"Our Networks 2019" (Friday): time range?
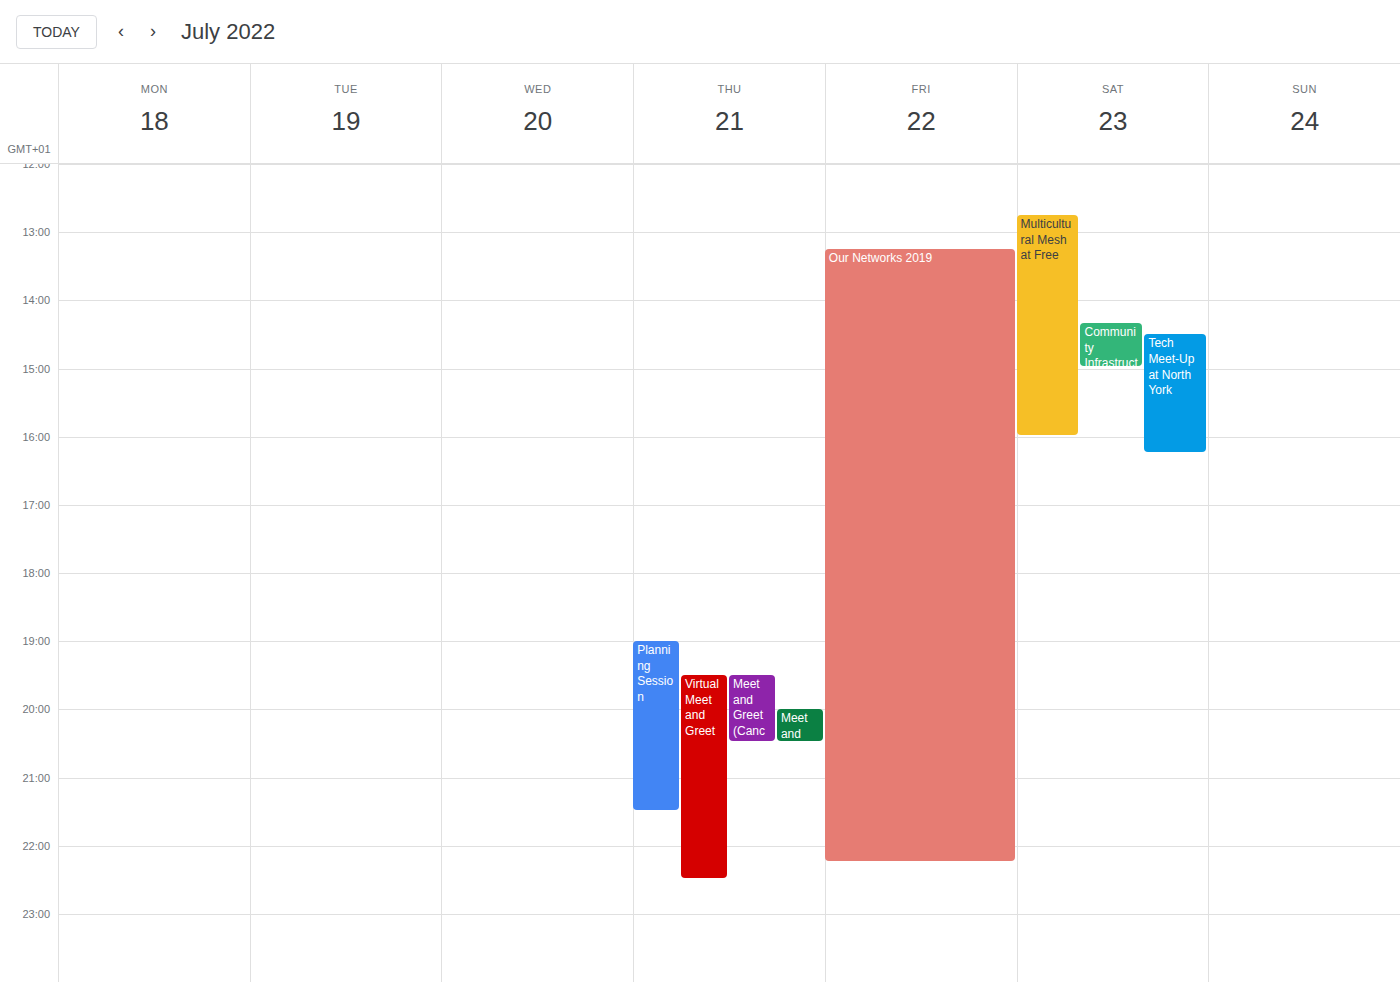
1:15 PM to 10:15 PM